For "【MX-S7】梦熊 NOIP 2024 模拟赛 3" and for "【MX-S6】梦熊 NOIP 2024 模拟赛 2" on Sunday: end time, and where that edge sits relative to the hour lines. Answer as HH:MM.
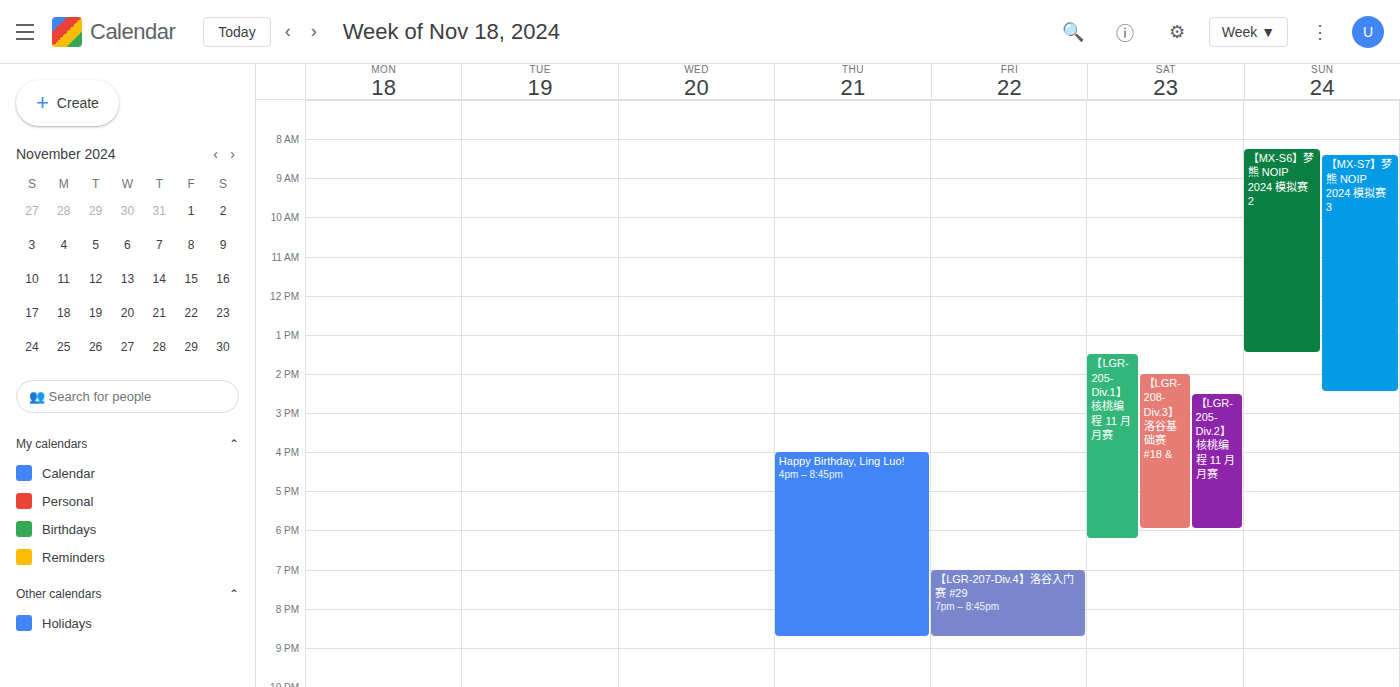
"【MX-S7】梦熊 NOIP 2024 模拟赛 3": 14:30, halfway between the 14:00 and 15:00 lines. "【MX-S6】梦熊 NOIP 2024 模拟赛 2": 13:30, halfway between the 13:00 and 14:00 lines.